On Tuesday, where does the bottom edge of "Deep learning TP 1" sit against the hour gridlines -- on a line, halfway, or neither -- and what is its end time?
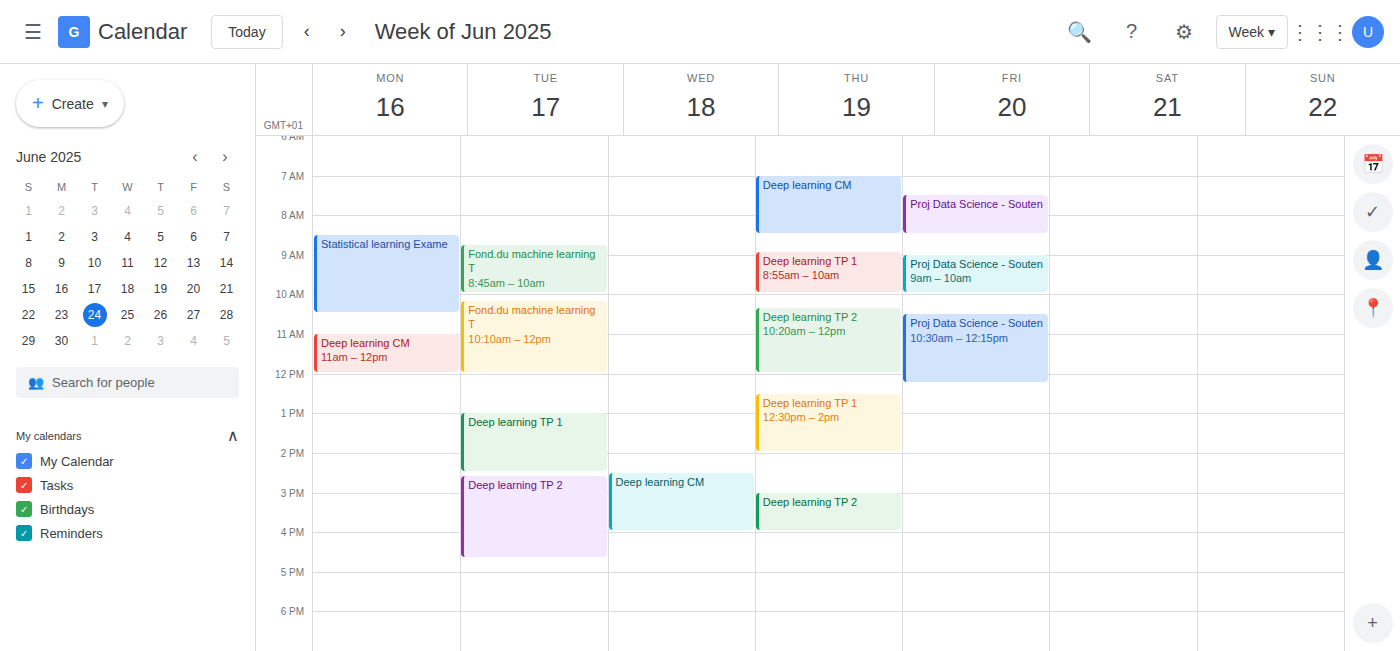
2:30 PM -- halfway between the 2 PM and 3 PM lines.